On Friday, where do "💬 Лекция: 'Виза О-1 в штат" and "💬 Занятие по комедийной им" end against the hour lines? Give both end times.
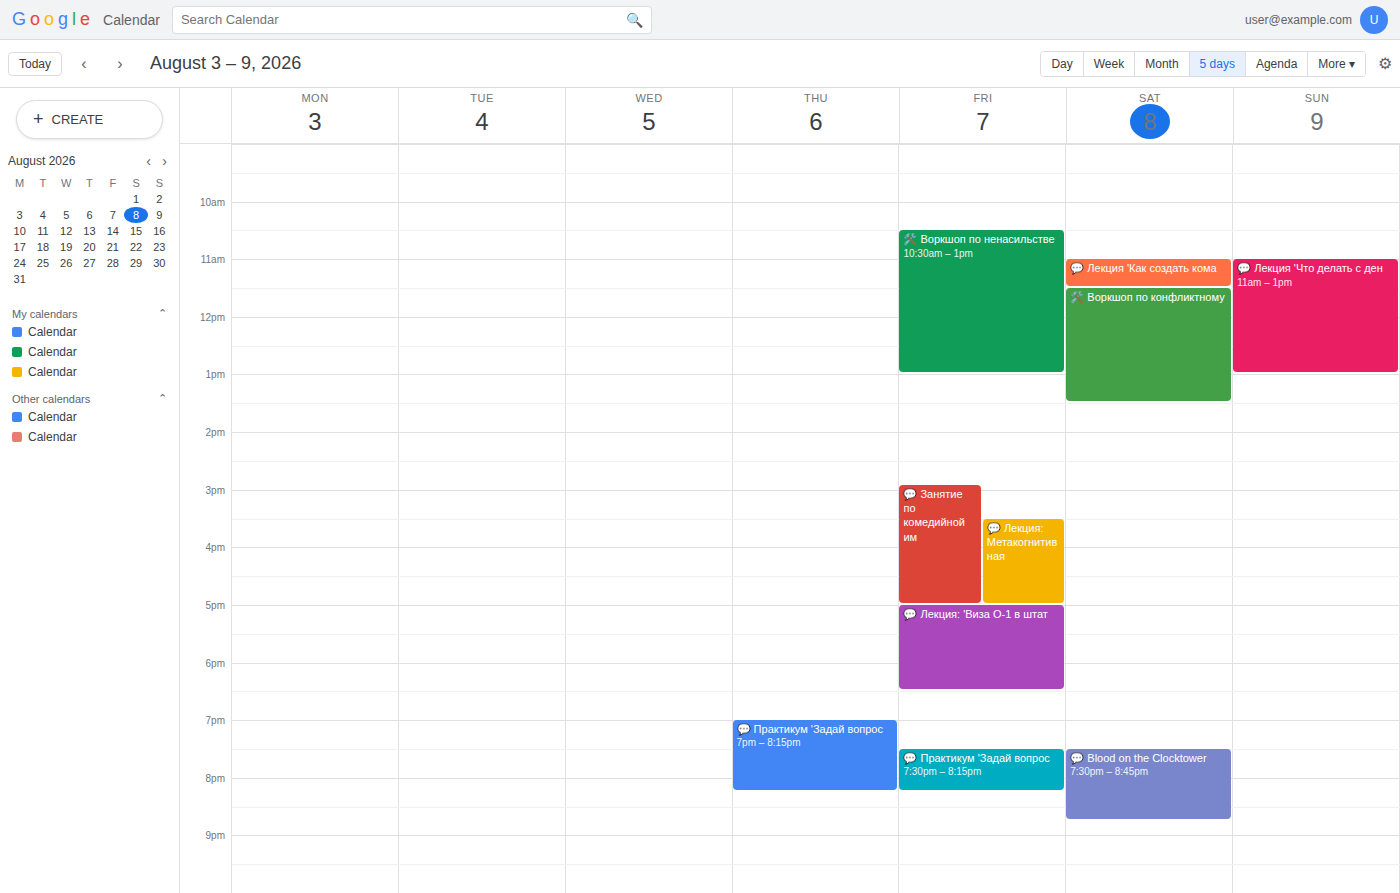
"💬 Лекция: 'Виза О-1 в штат": 6:30 PM, halfway between the 6 PM and 7 PM lines. "💬 Занятие по комедийной им": 5:00 PM, exactly on the 5 PM line.